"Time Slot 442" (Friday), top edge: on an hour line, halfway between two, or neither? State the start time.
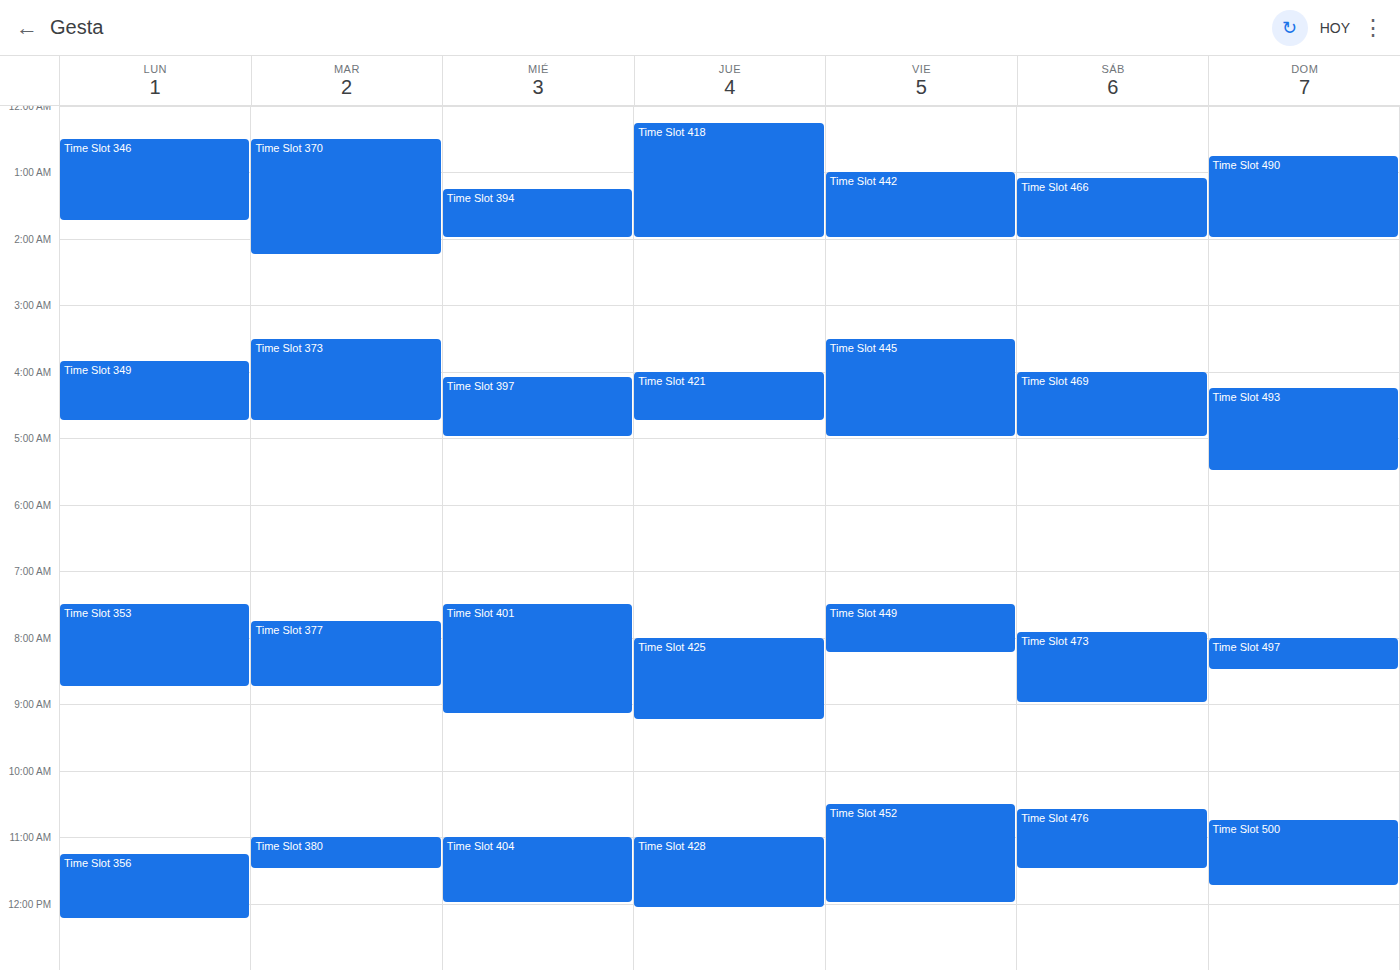
1:00 AM -- exactly on the 1 AM line.